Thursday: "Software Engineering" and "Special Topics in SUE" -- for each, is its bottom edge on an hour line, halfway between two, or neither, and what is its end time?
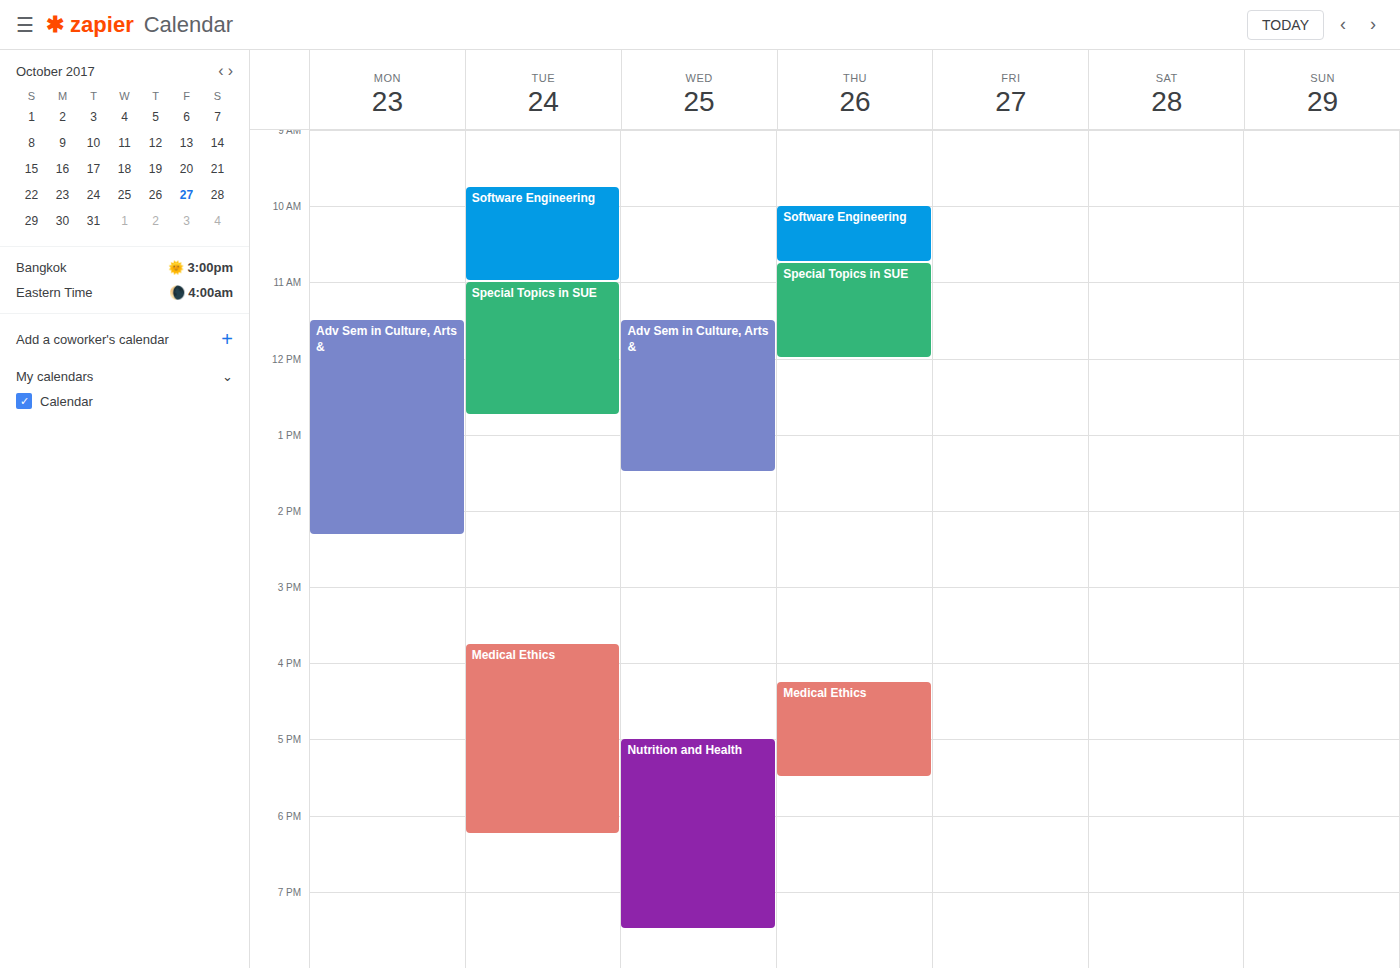
"Software Engineering": 10:45 AM, neither: three quarters of the way from the 10 AM line to the 11 AM line. "Special Topics in SUE": 12:00 PM, exactly on the 12 PM line.